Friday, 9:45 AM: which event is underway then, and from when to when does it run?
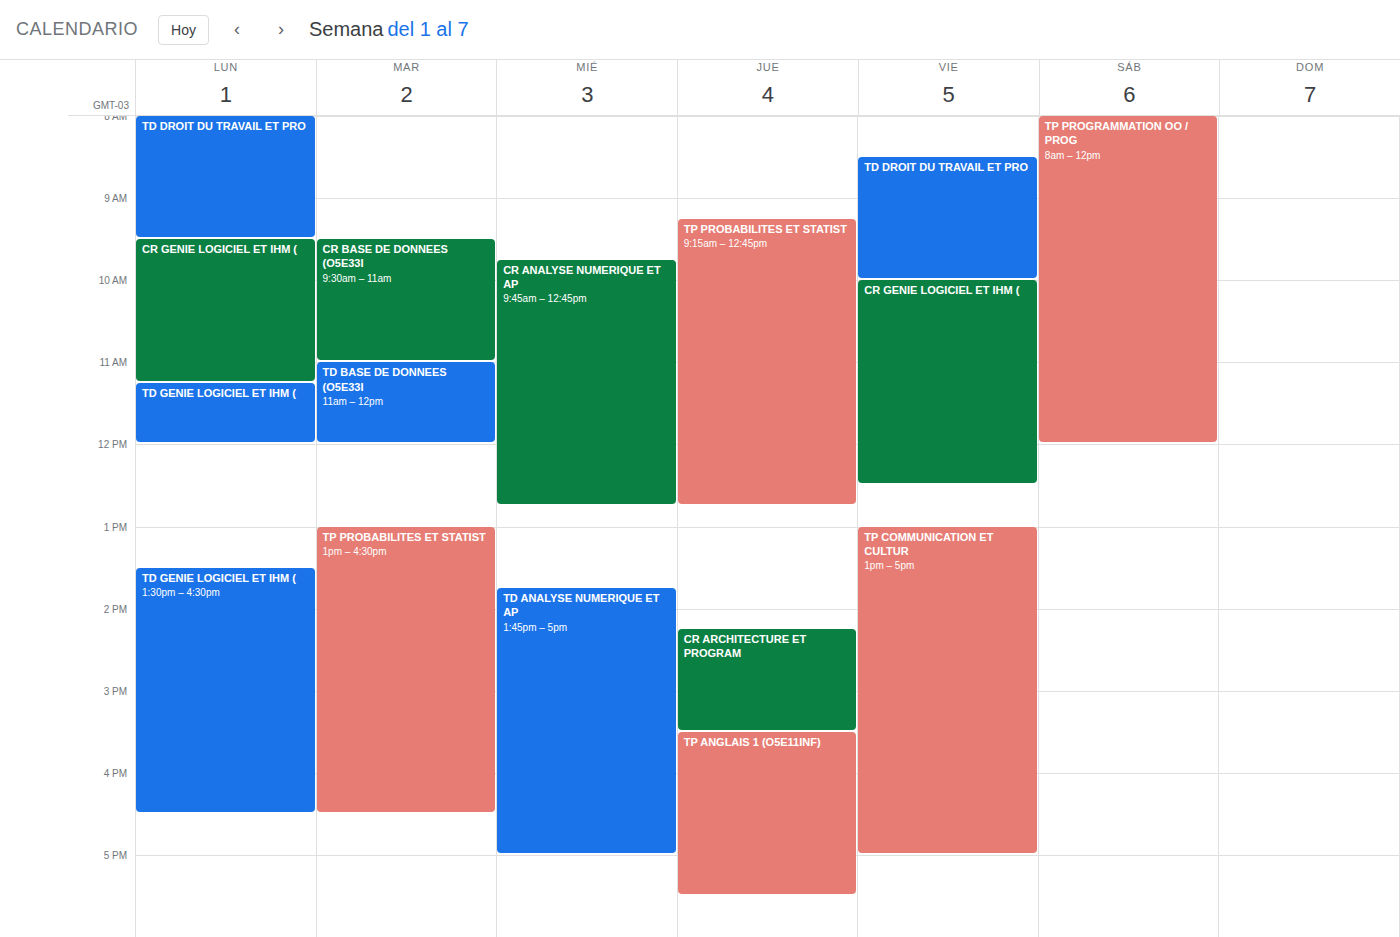
"TD DROIT DU TRAVAIL ET PRO", 8:30 AM to 10:00 AM